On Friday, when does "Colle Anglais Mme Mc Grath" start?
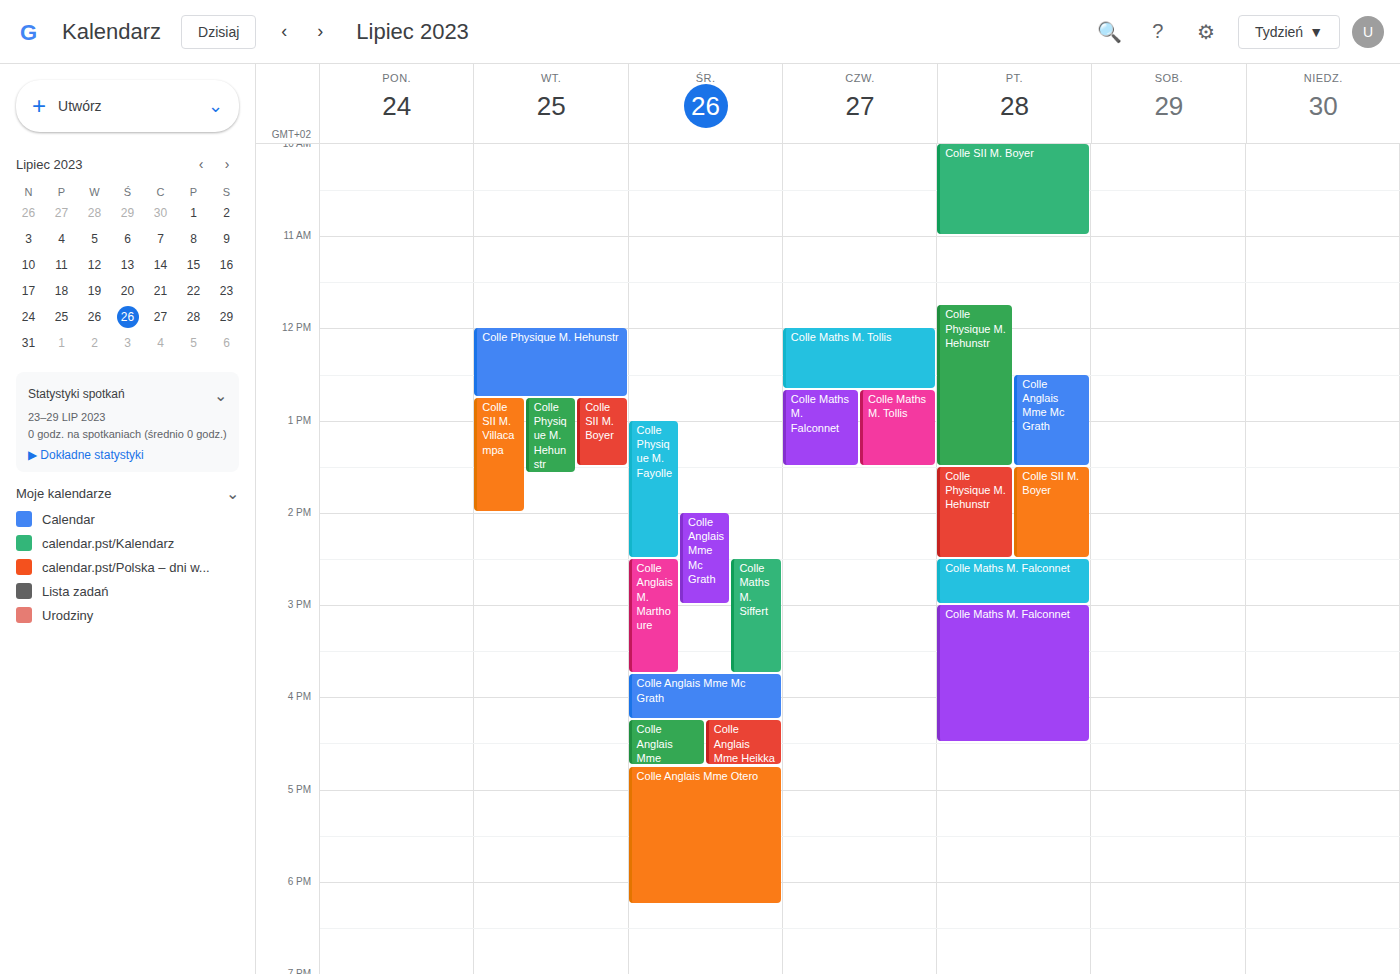
12:30 PM